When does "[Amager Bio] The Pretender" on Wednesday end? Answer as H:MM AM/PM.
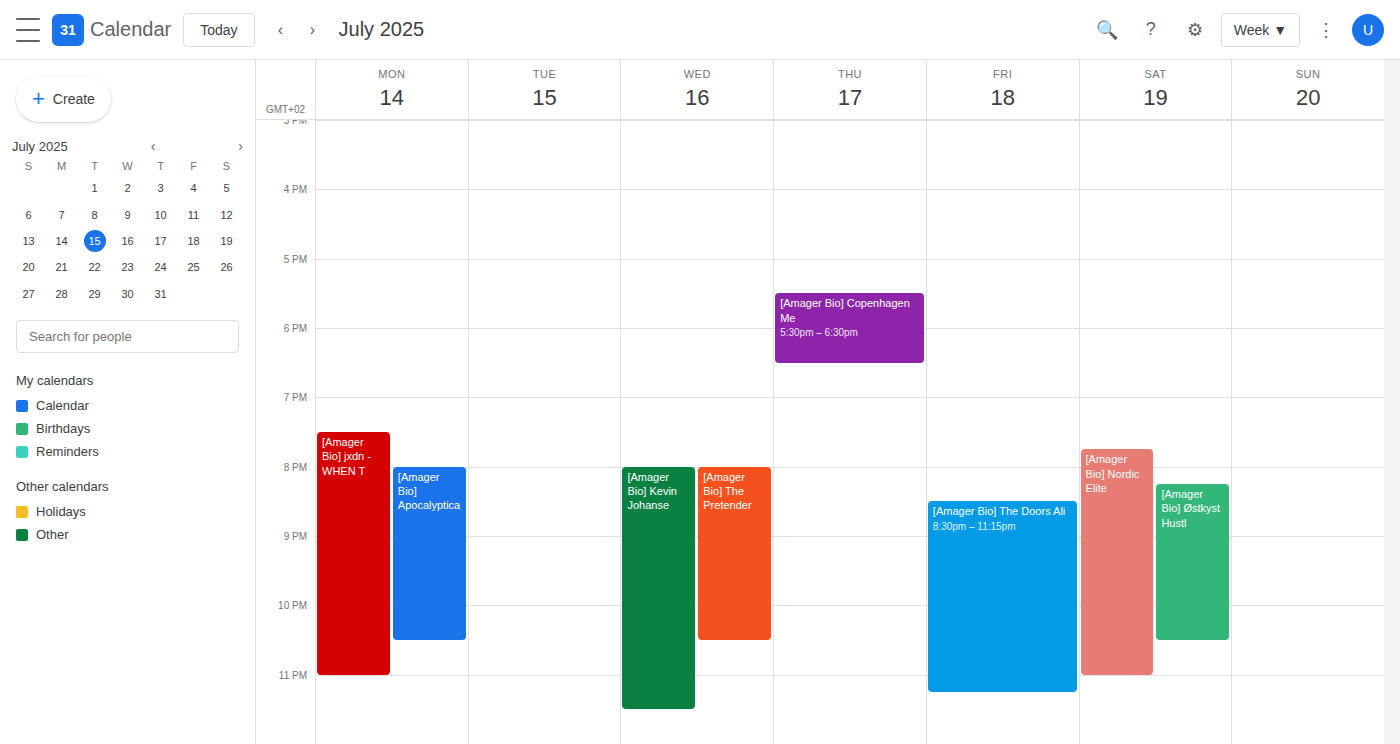
10:30 PM